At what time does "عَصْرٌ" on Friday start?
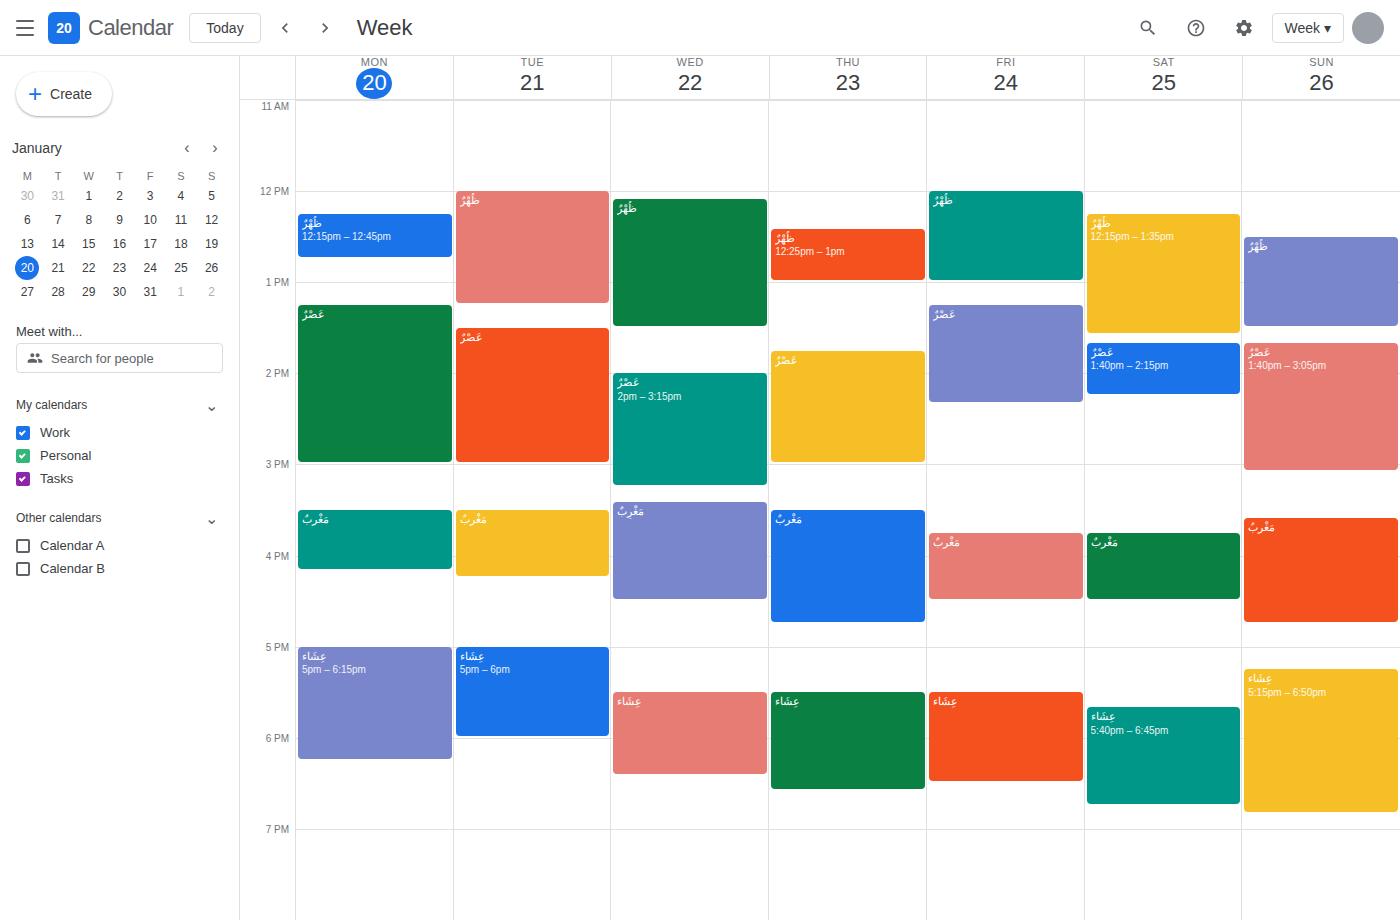
1:15 PM